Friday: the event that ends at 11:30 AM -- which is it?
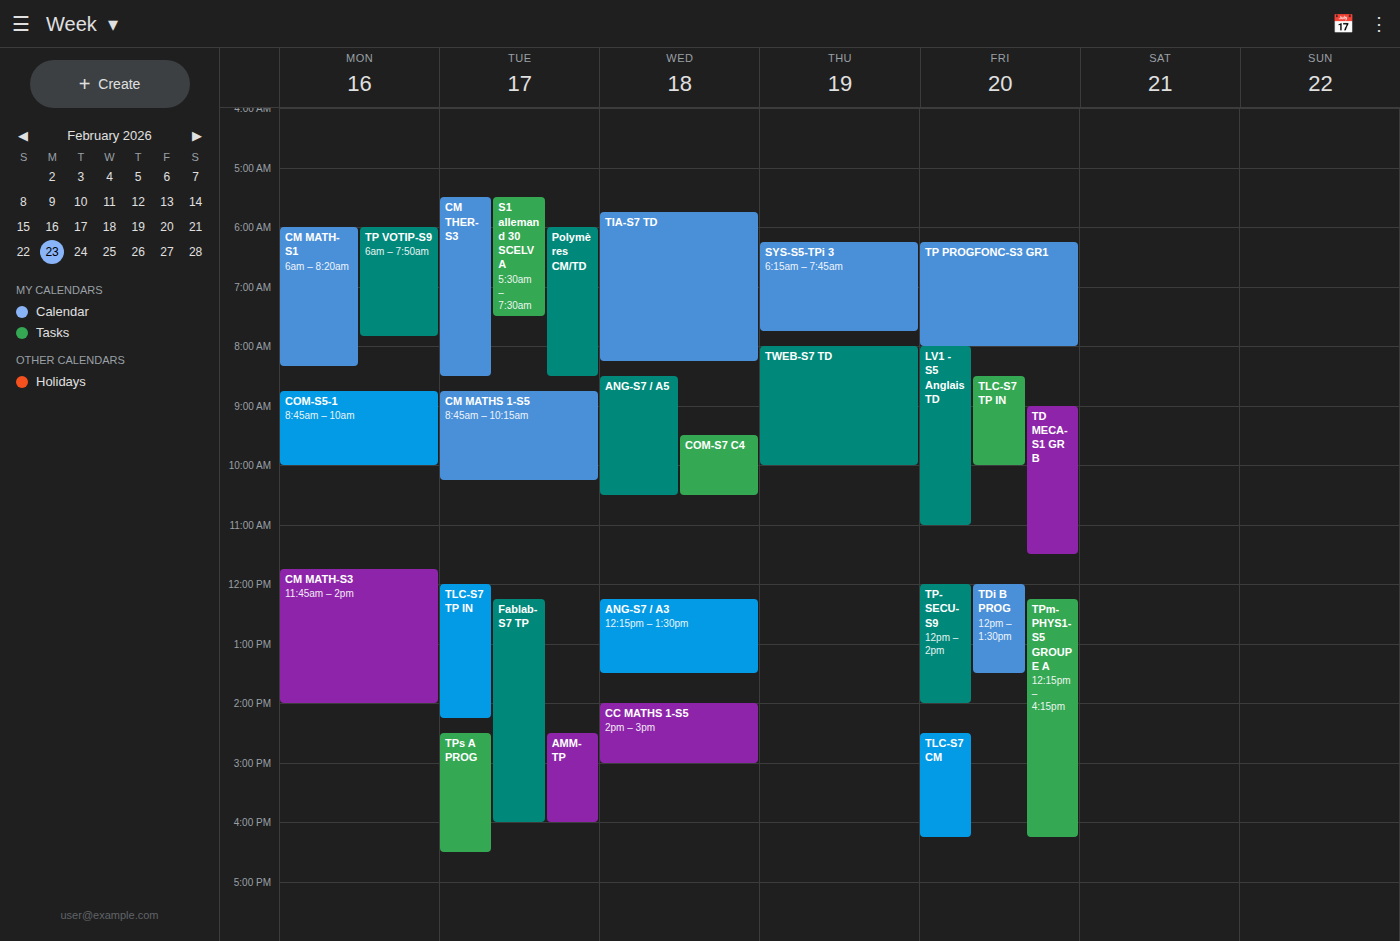
"TD MECA-S1 GR B"